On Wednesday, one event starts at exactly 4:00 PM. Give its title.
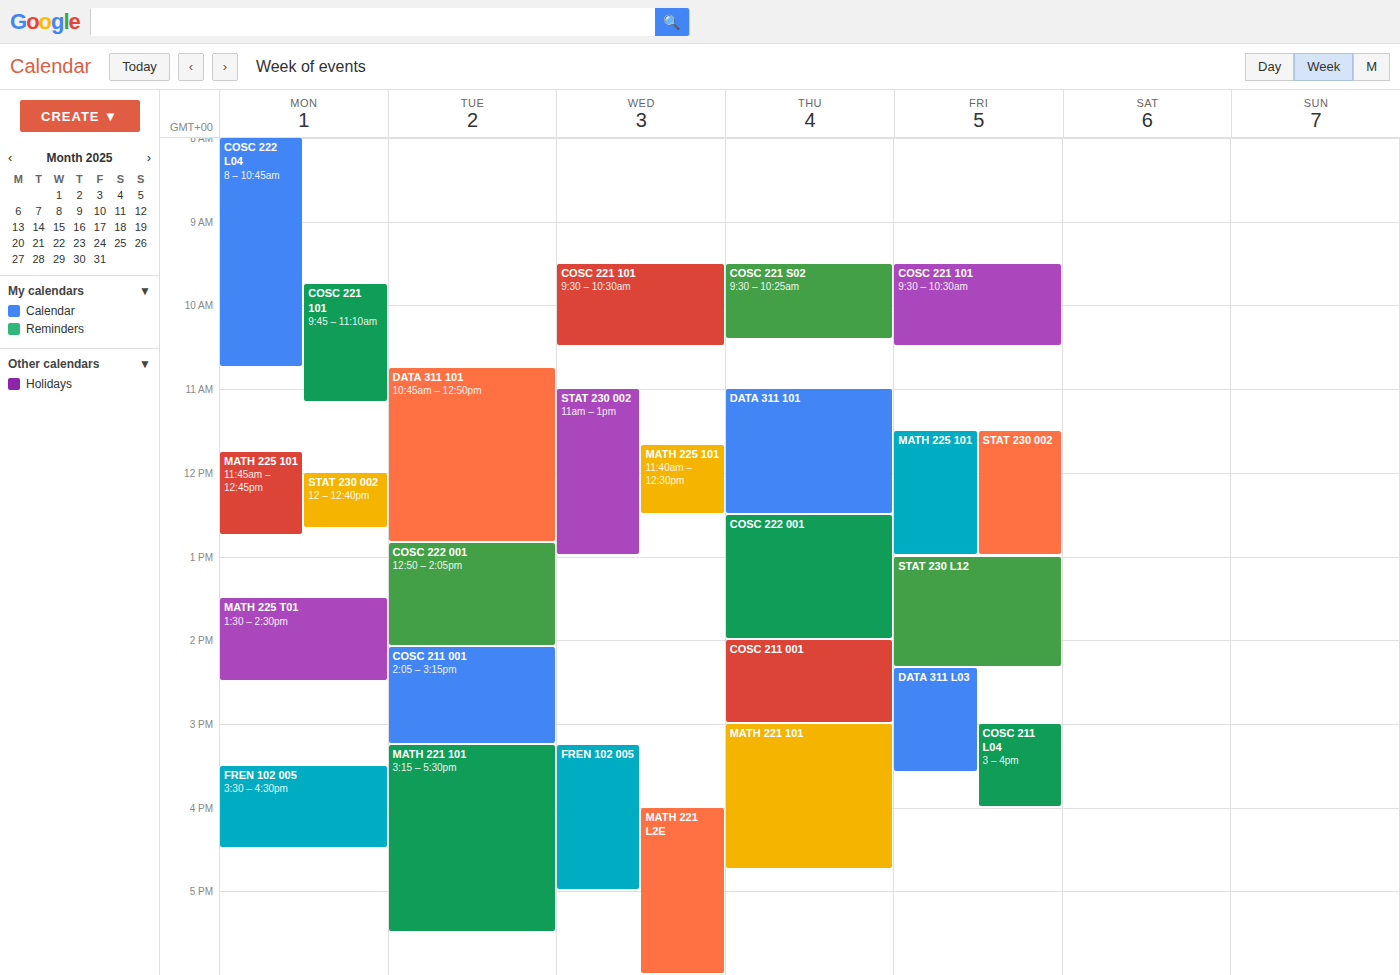
"MATH 221 L2E"